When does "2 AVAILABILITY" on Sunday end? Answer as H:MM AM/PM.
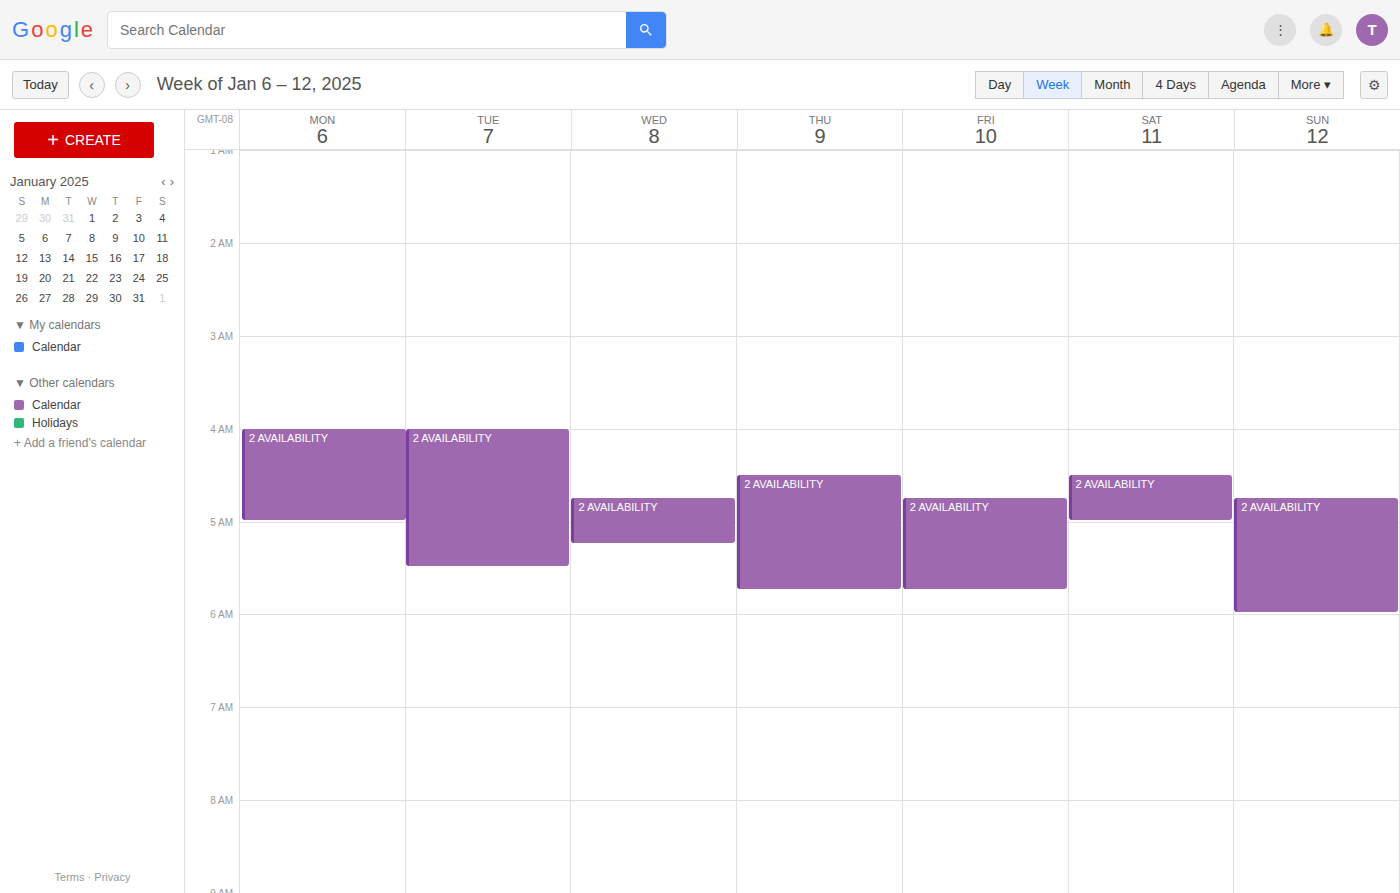
6:00 AM